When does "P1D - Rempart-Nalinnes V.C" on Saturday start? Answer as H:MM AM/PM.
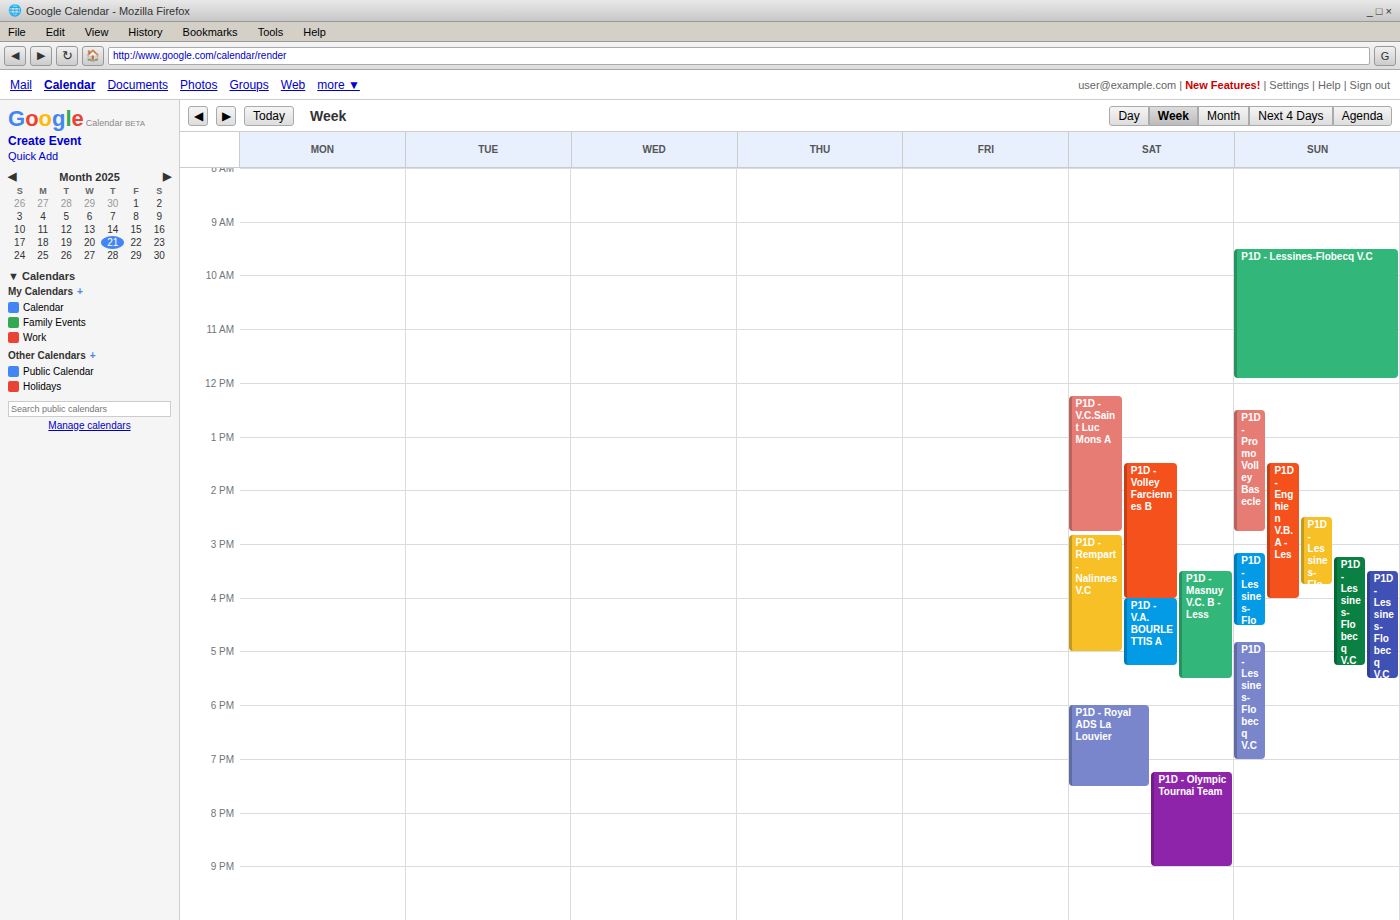
2:50 PM